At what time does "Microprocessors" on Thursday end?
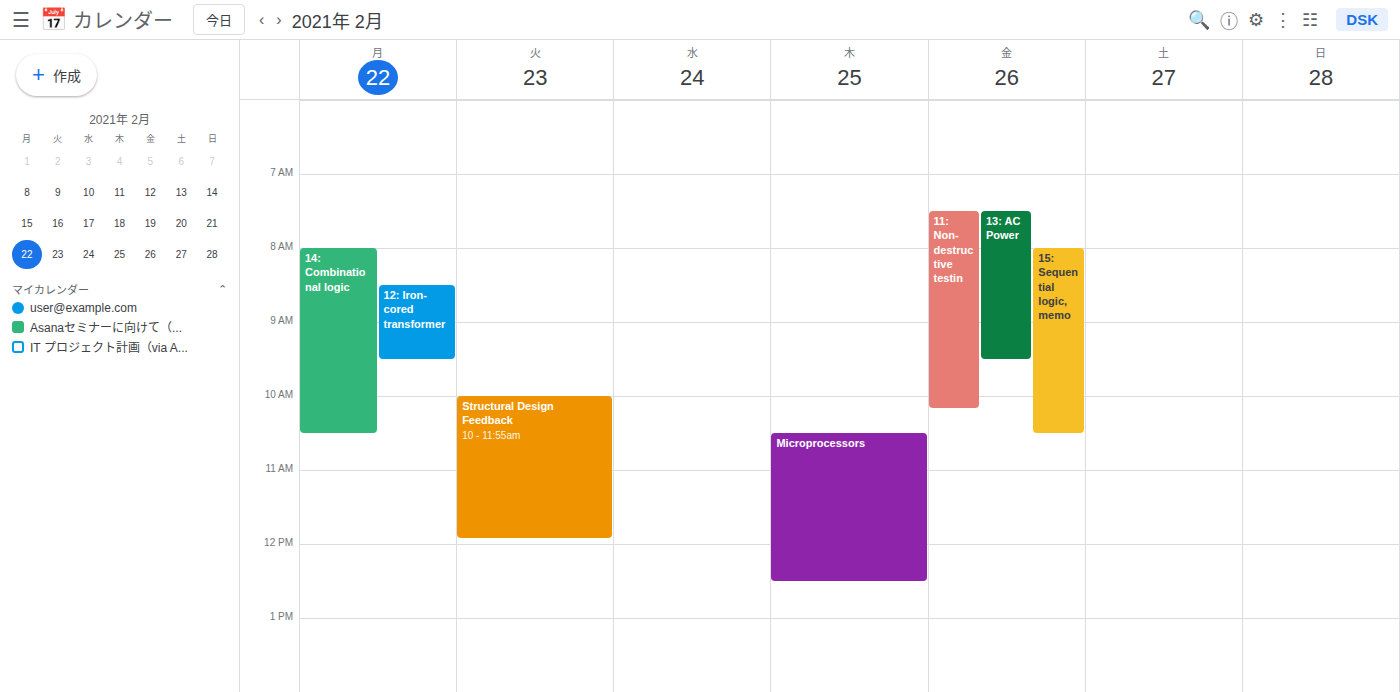
12:30 PM